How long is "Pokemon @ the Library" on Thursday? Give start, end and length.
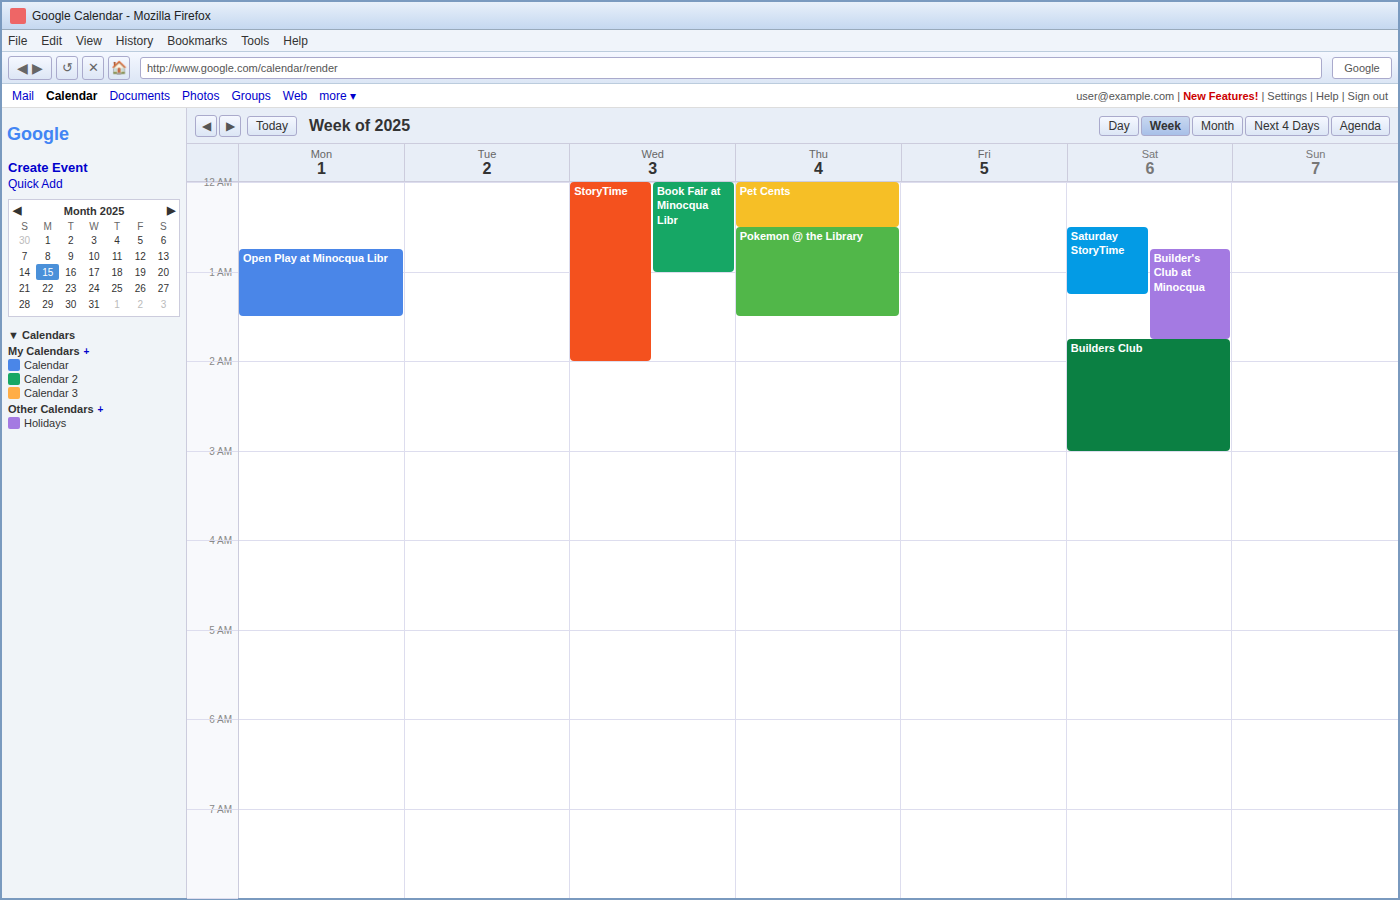
00:30 to 01:30, 1 hour